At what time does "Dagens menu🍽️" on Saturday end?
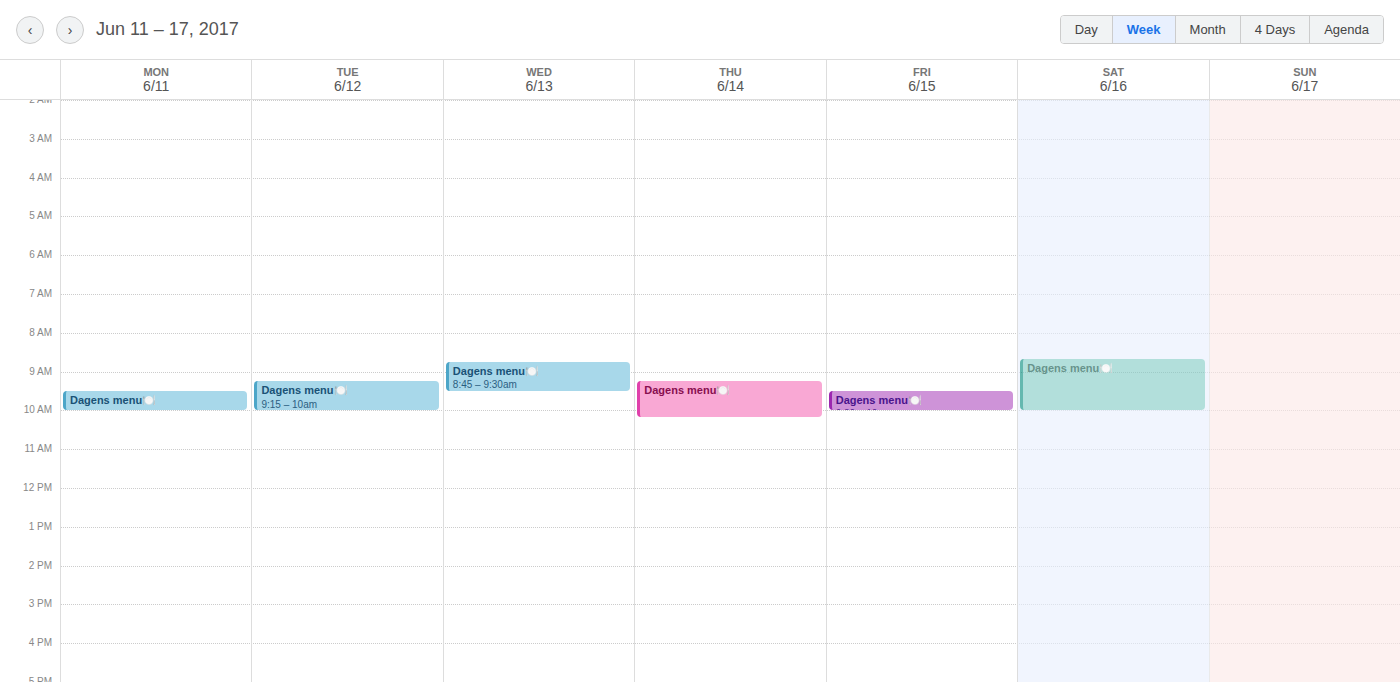
10:00 AM